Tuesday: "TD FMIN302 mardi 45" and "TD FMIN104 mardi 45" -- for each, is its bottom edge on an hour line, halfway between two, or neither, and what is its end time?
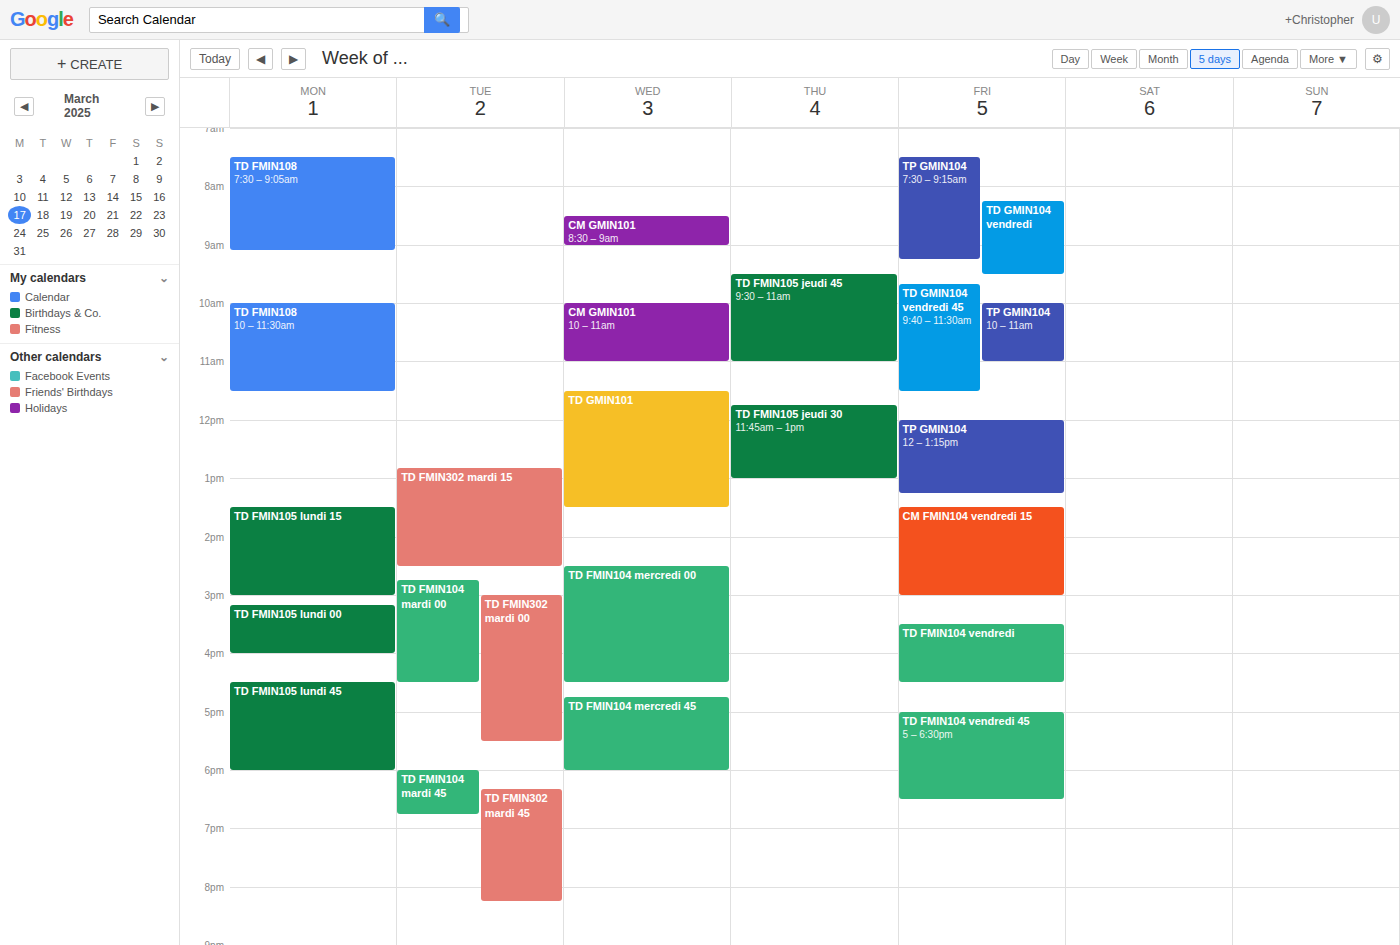
"TD FMIN302 mardi 45": 20:15, neither: a quarter of the way from the 20:00 line to the 21:00 line. "TD FMIN104 mardi 45": 18:45, neither: three quarters of the way from the 18:00 line to the 19:00 line.